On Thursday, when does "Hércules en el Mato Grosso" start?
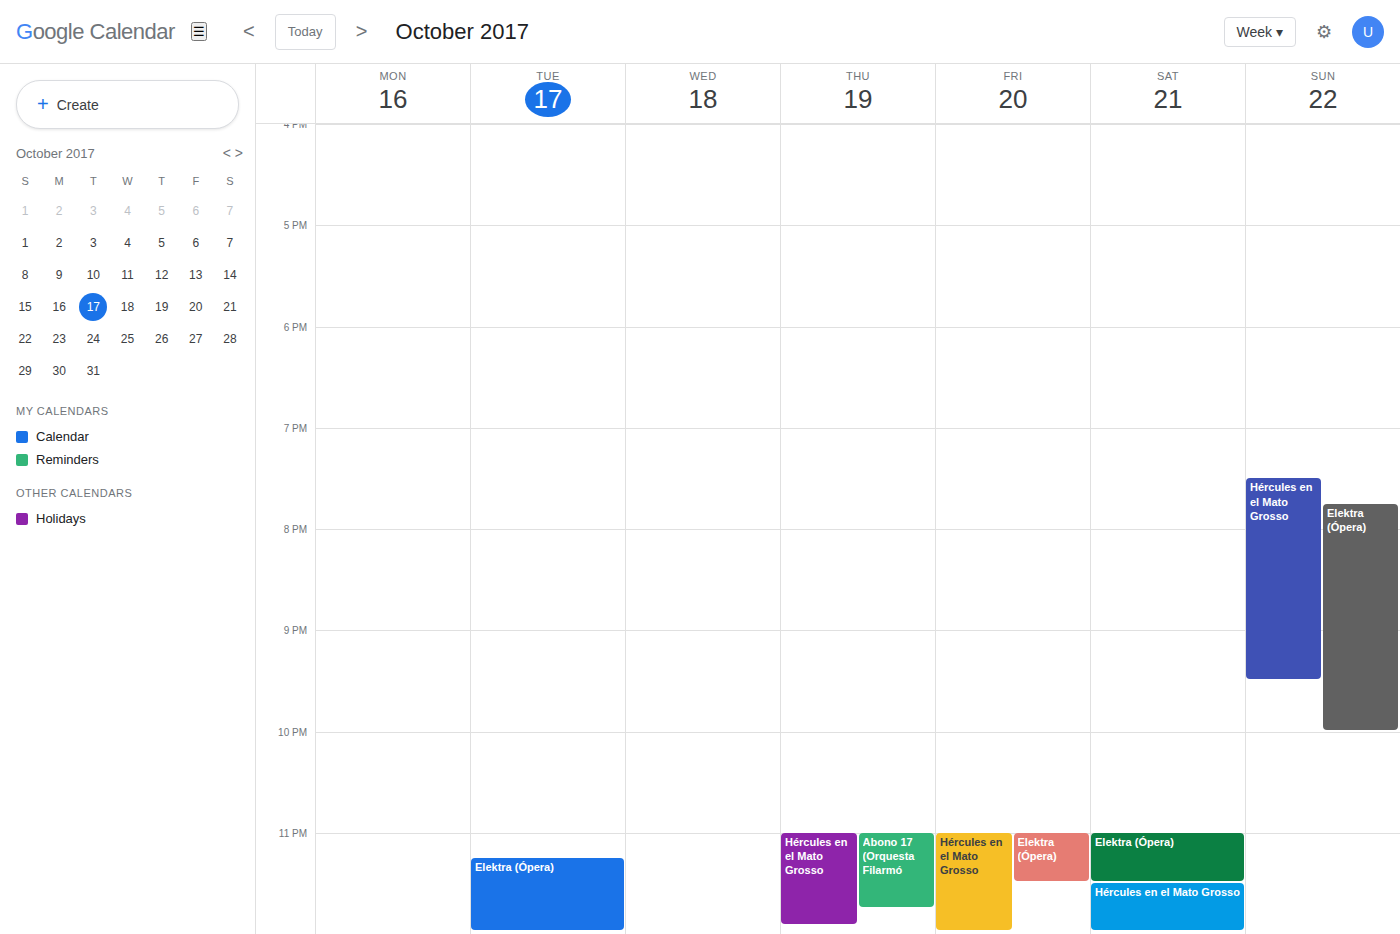
23:00